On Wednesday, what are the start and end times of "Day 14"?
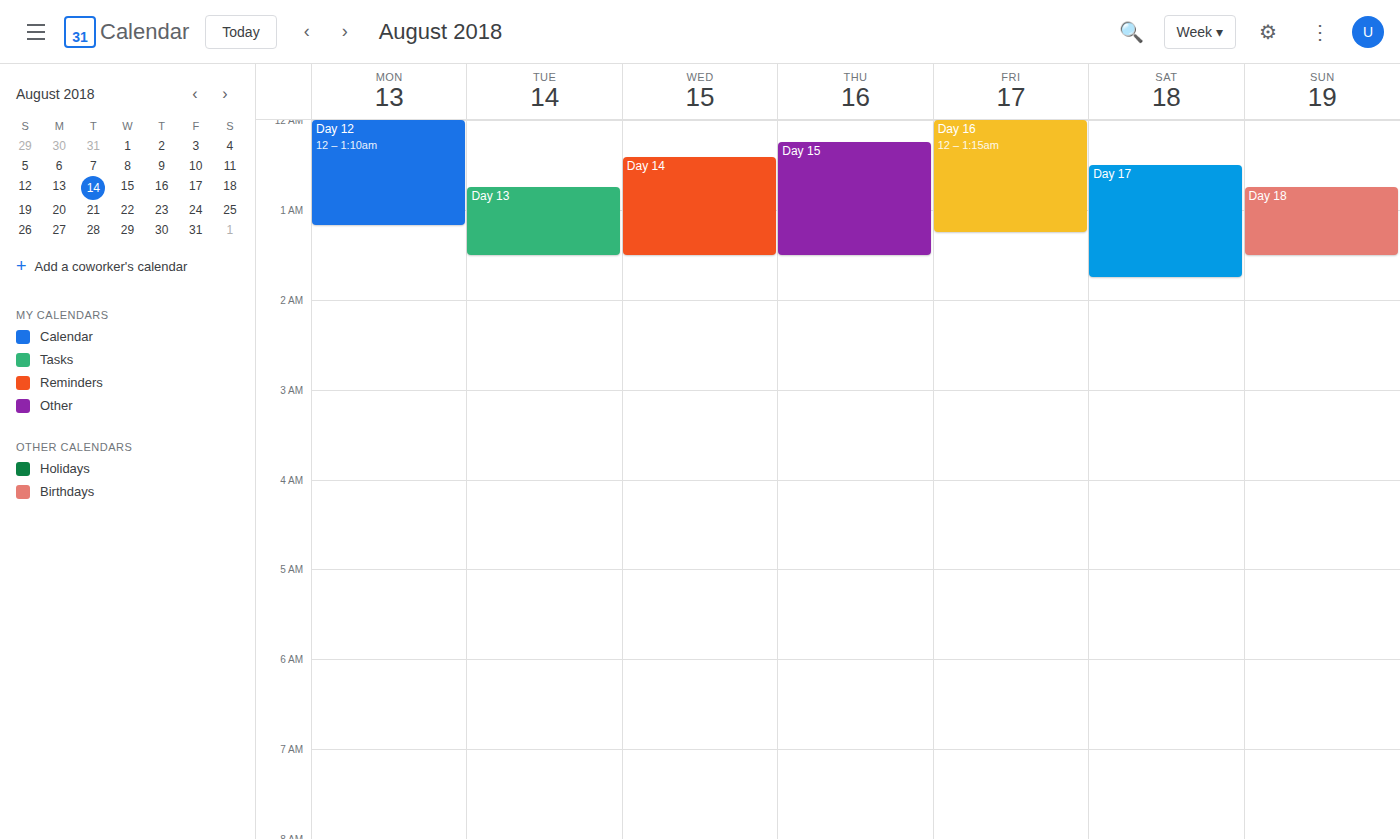
12:25 AM to 1:30 AM